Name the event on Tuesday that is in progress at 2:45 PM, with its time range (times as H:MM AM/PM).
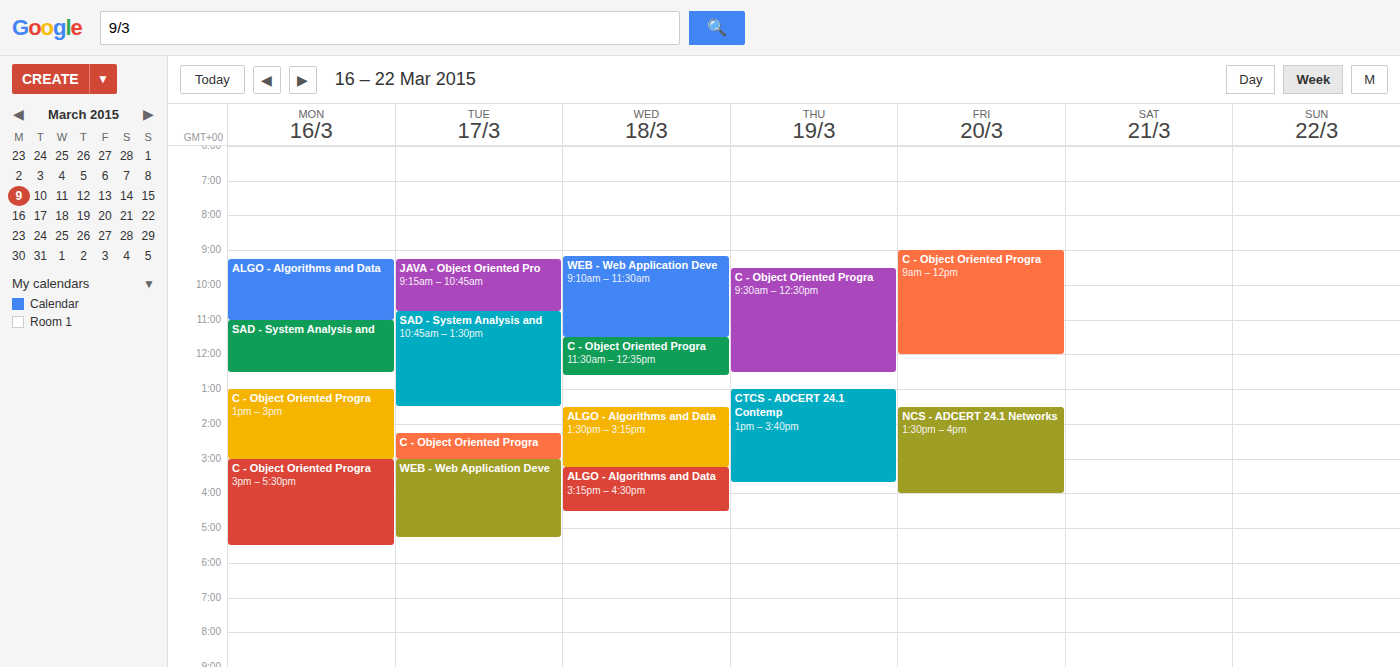
"C - Object Oriented Progra", 2:15 PM to 3:00 PM